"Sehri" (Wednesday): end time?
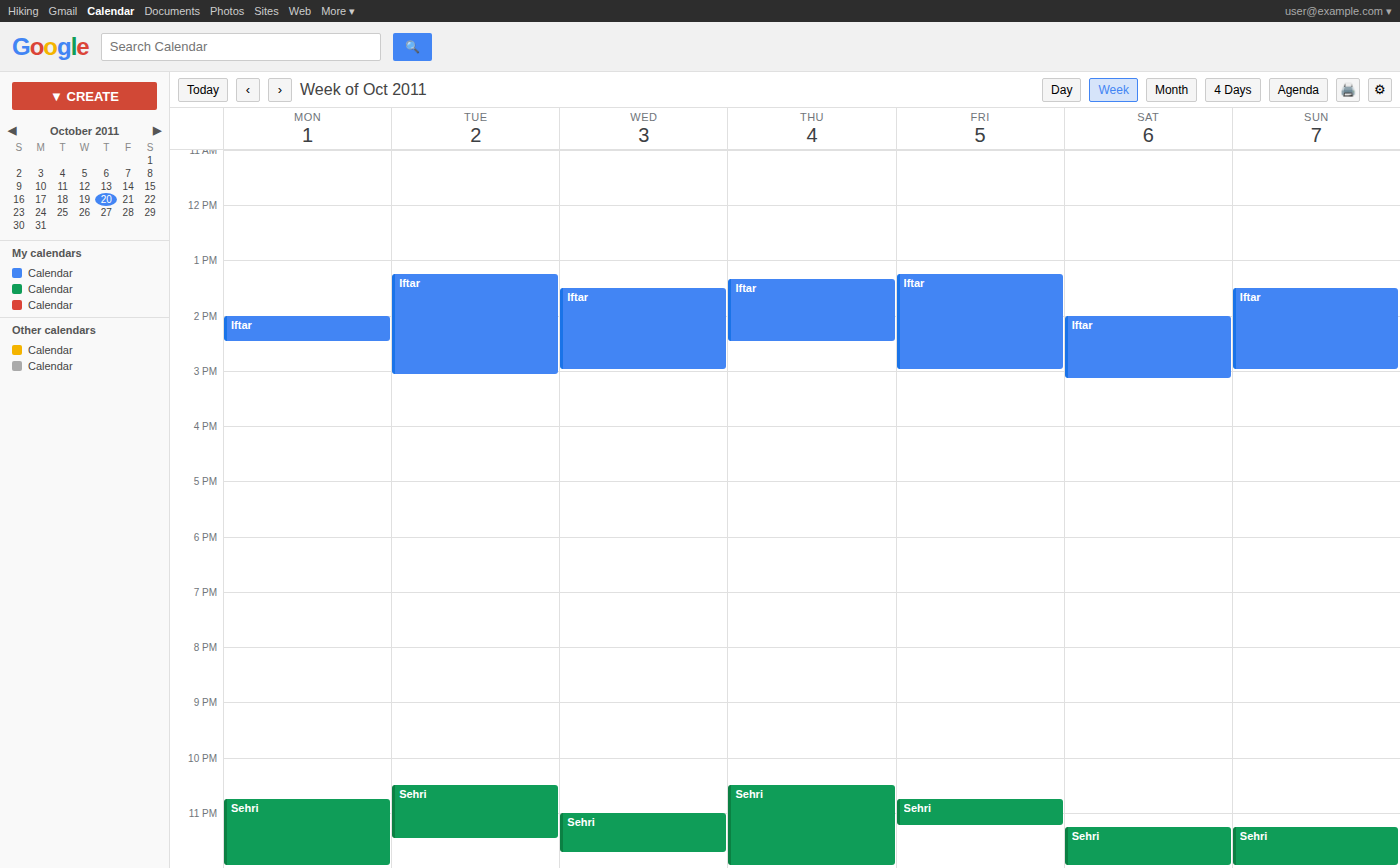
23:45